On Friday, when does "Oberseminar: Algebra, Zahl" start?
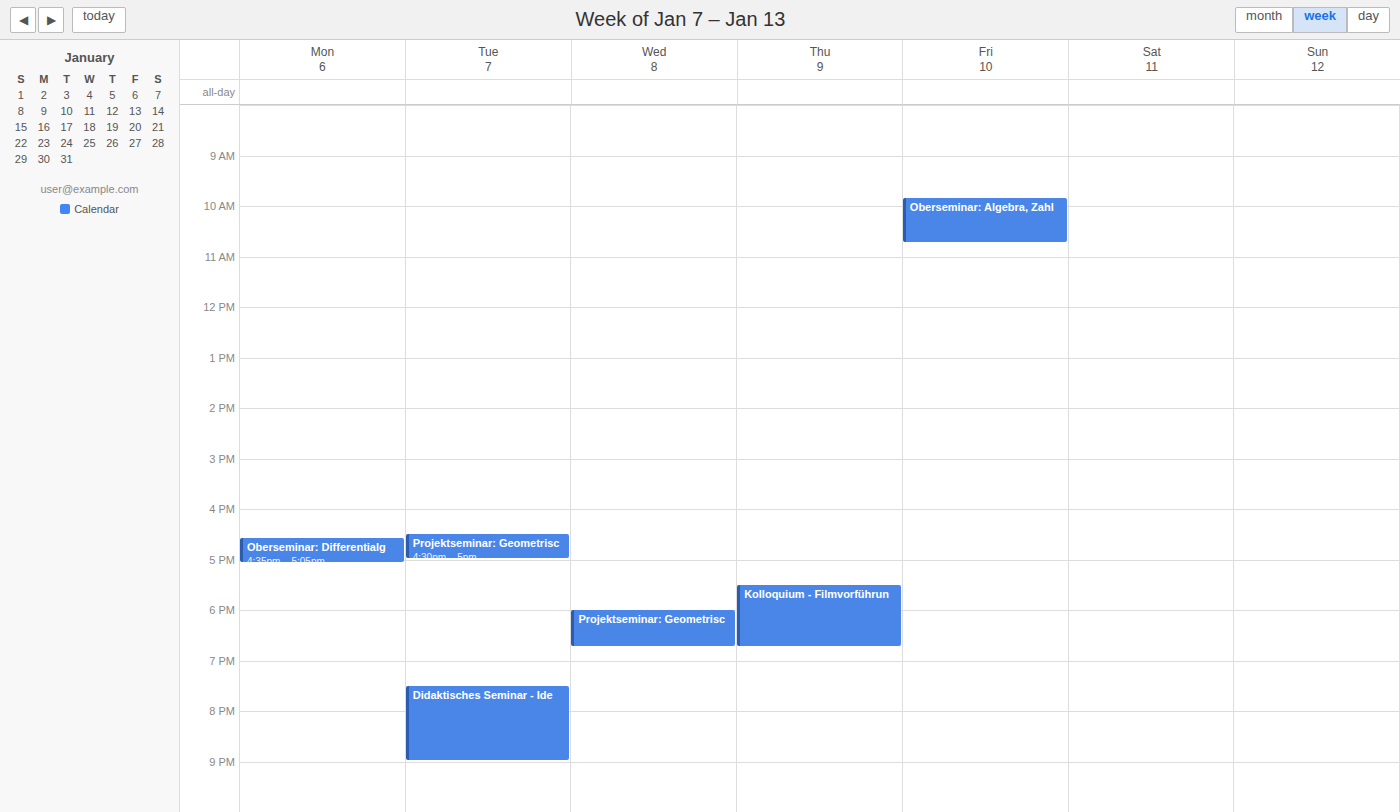
9:50 AM